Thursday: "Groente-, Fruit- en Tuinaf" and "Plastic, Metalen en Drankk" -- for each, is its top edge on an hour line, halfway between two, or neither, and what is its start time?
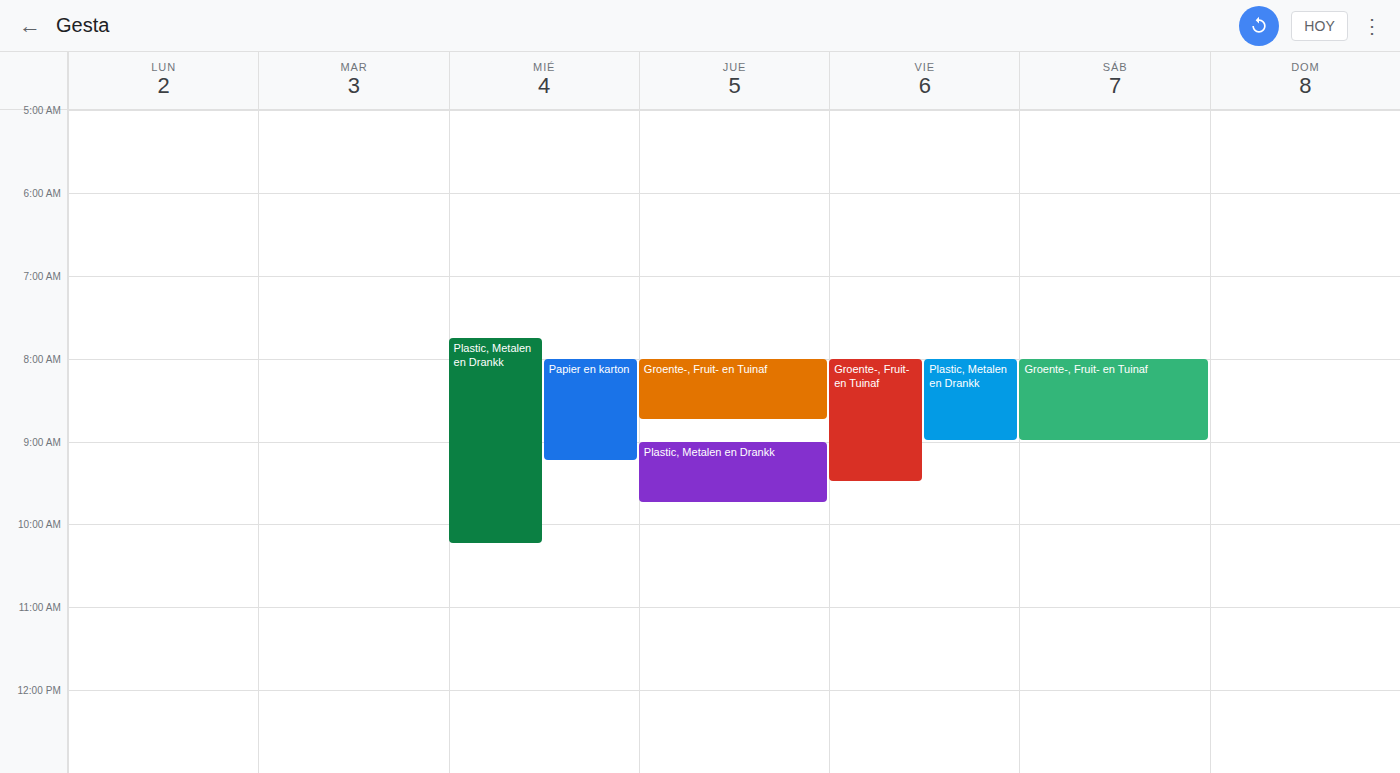
"Groente-, Fruit- en Tuinaf": 8:00 AM, exactly on the 8 AM line. "Plastic, Metalen en Drankk": 9:00 AM, exactly on the 9 AM line.